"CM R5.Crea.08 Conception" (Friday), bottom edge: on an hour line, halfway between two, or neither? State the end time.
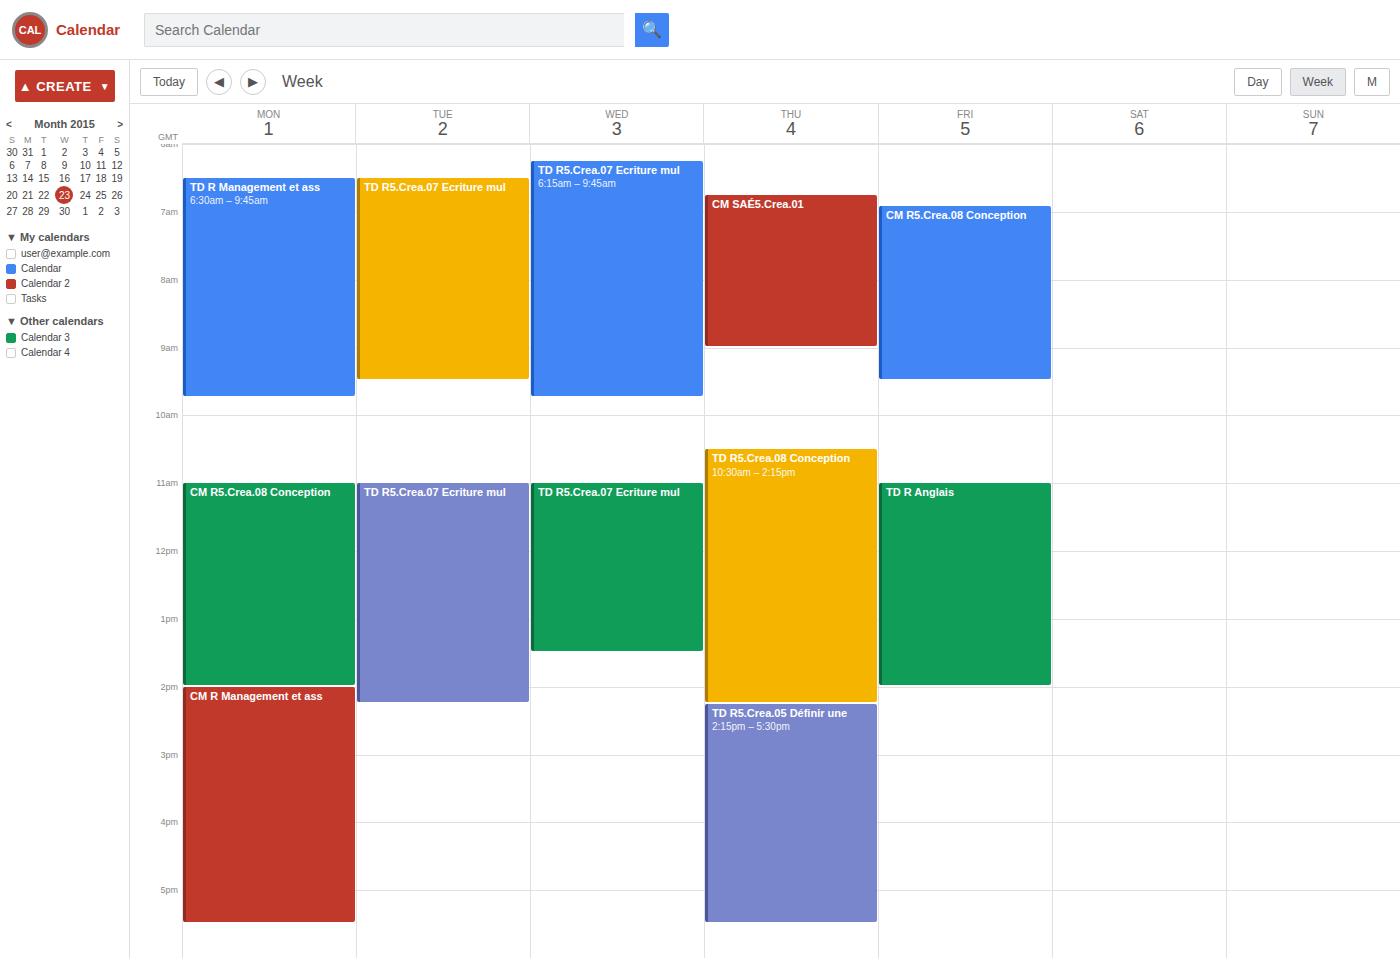
9:30 AM -- halfway between the 9 AM and 10 AM lines.